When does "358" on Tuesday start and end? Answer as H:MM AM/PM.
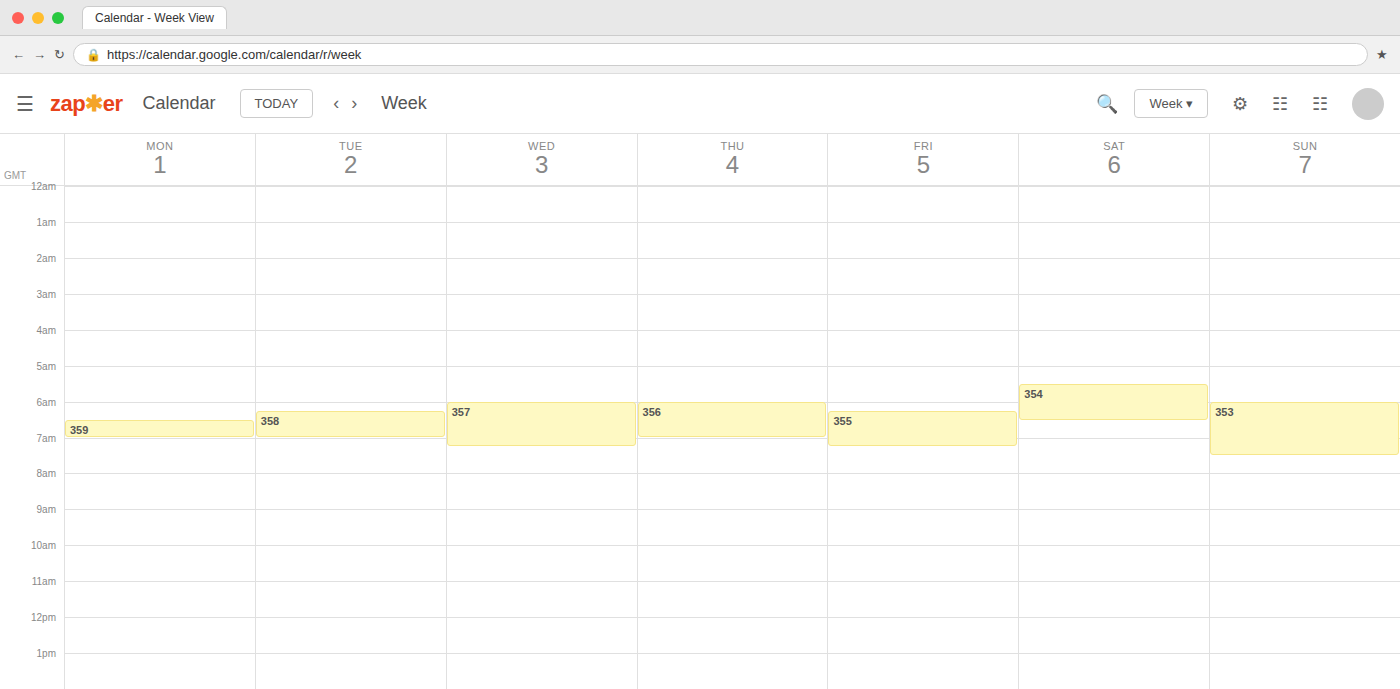
6:15 AM to 7:00 AM